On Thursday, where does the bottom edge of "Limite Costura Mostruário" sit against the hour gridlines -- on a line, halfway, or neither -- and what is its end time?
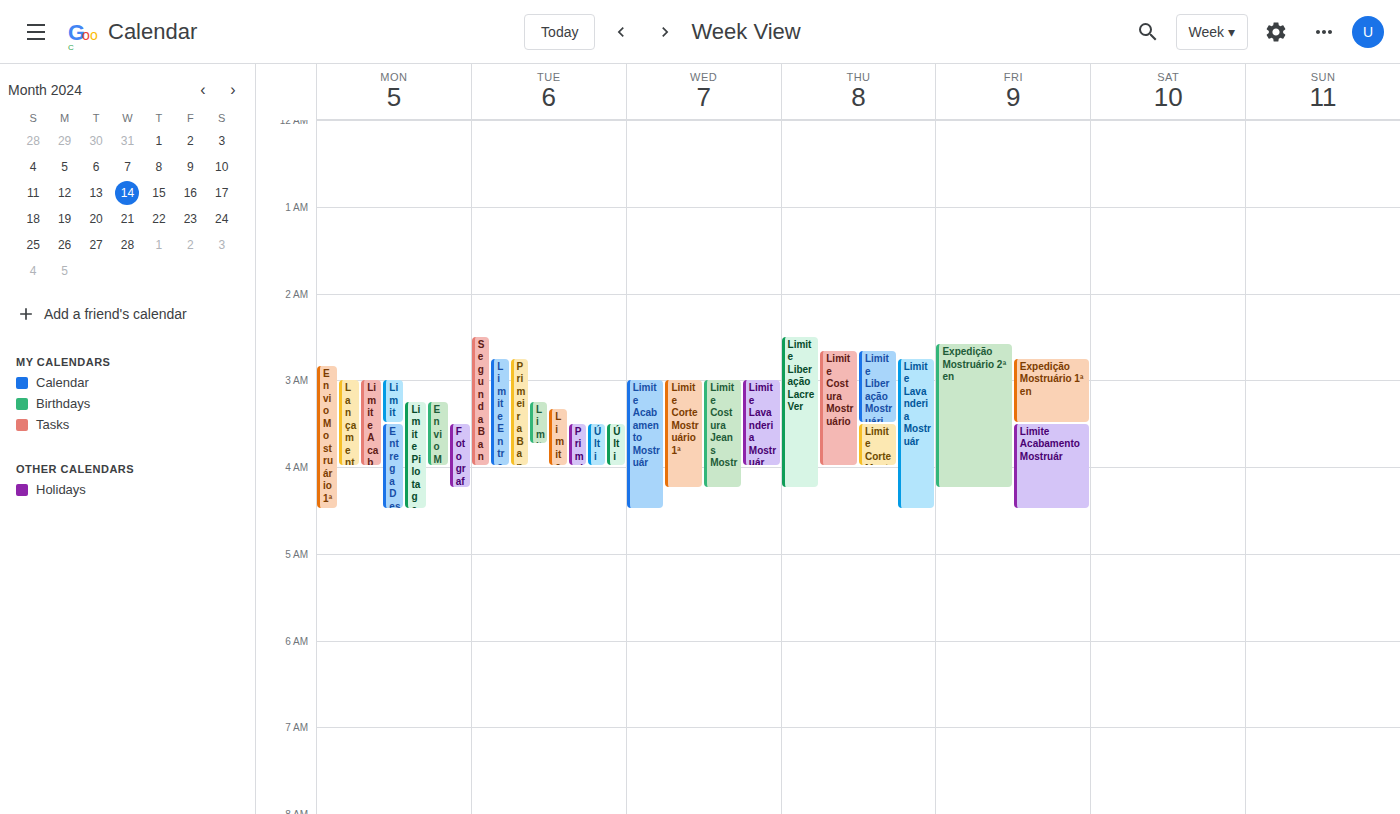
4:00 AM -- exactly on the 4 AM line.